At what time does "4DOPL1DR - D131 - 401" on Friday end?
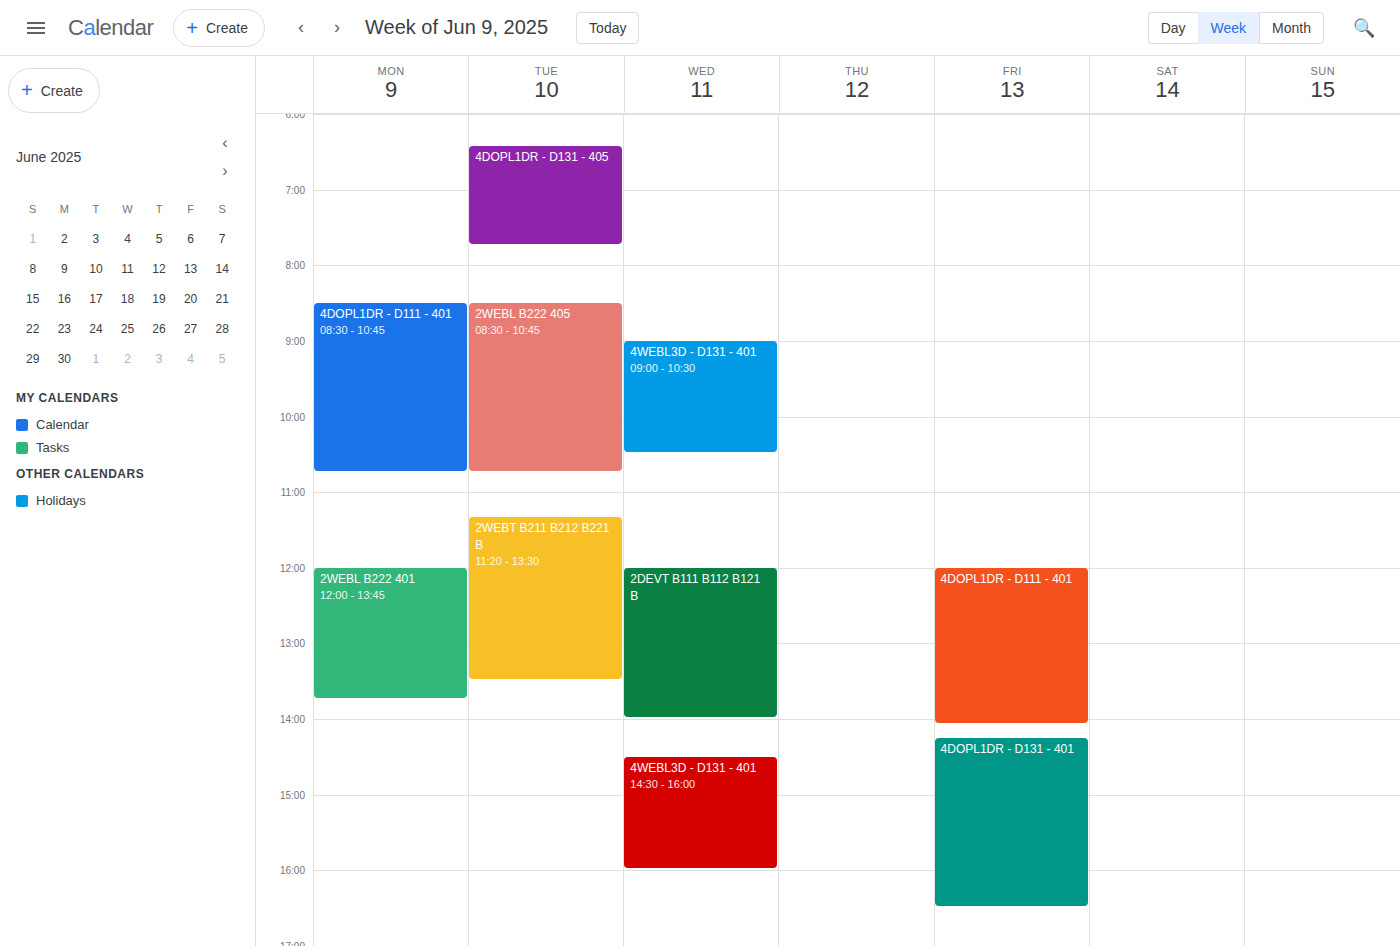
4:30 PM